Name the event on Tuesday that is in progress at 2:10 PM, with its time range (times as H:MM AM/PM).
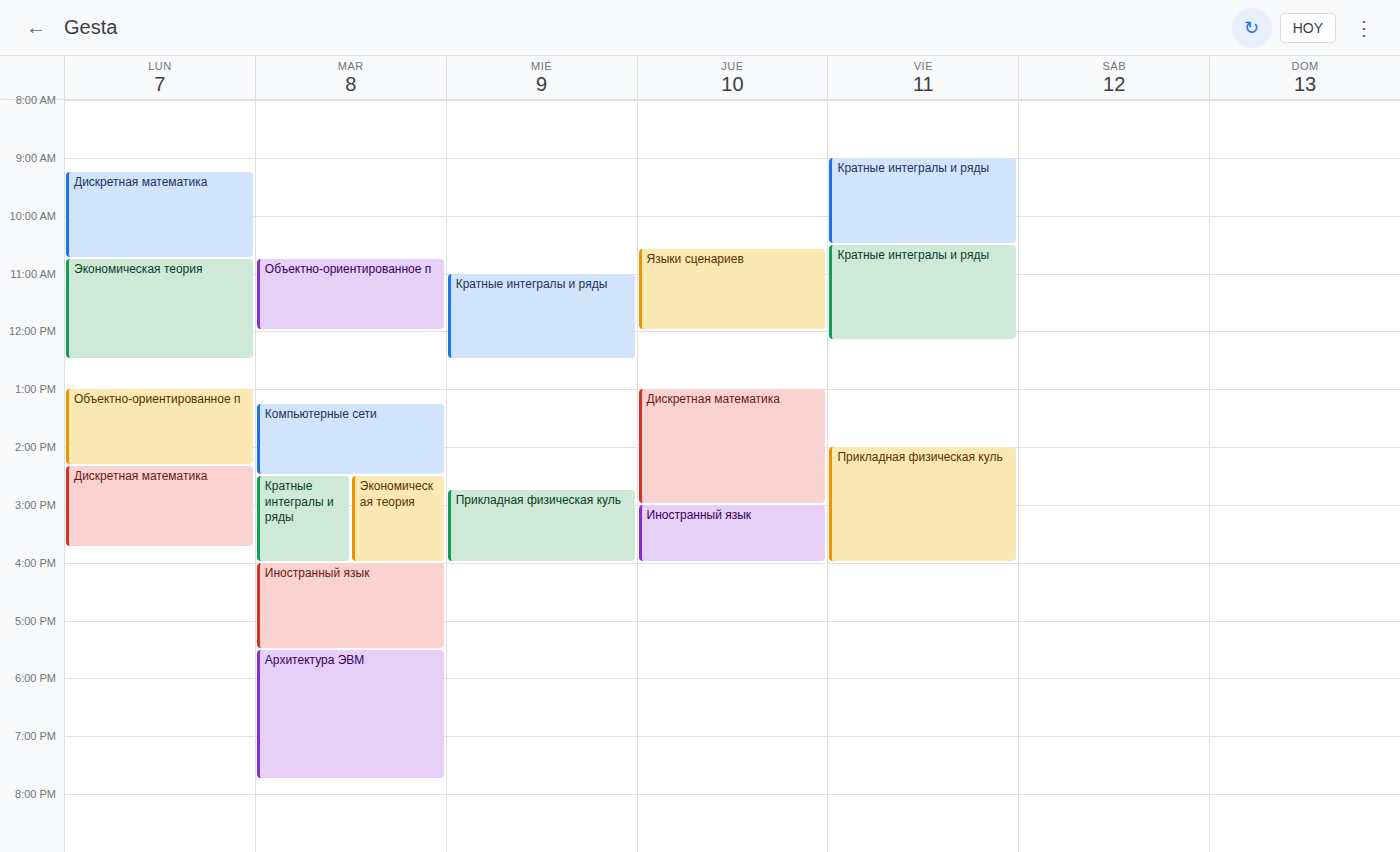
"Компьютерные сети", 1:15 PM to 2:30 PM